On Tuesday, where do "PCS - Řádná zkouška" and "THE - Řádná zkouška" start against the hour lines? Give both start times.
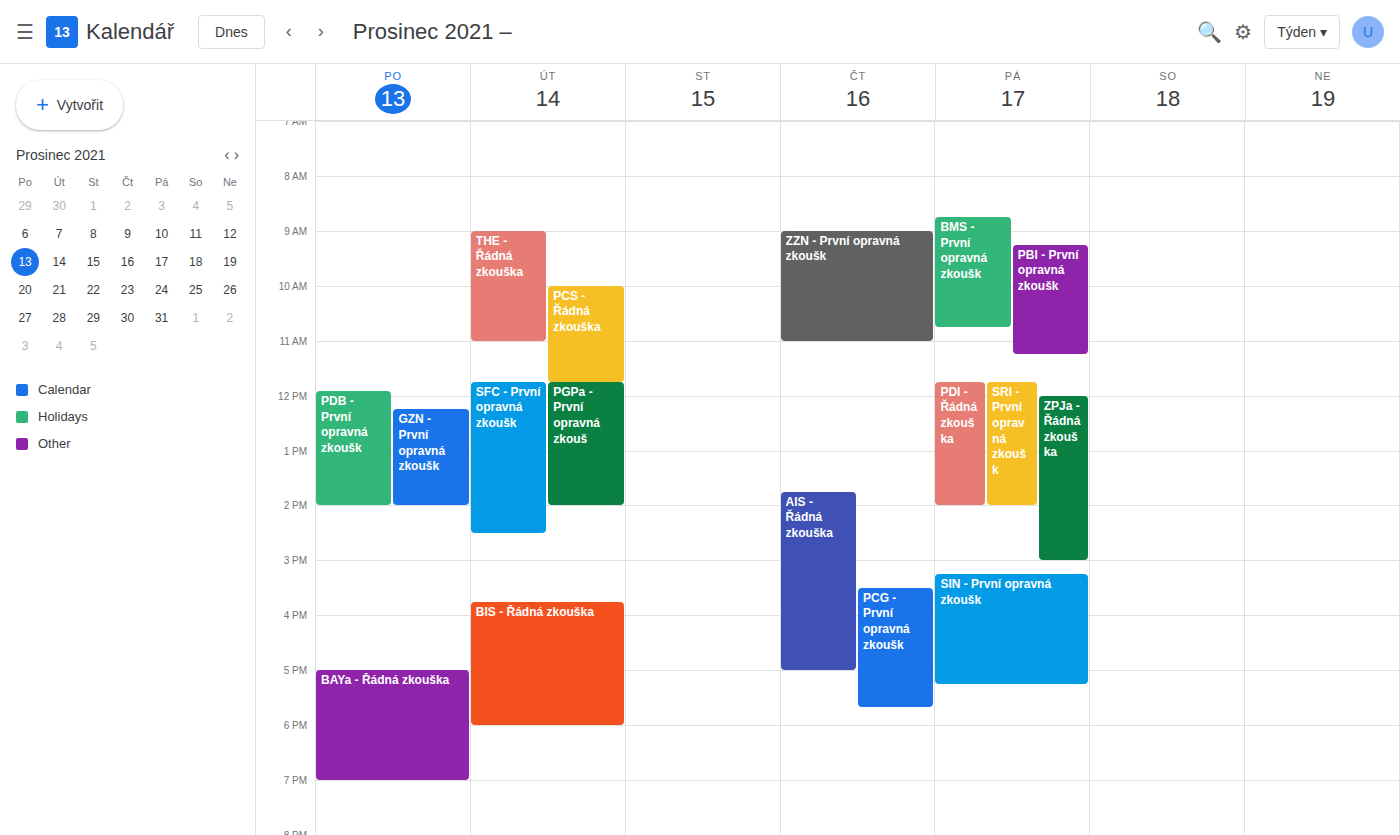
"PCS - Řádná zkouška": 10:00 AM, exactly on the 10 AM line. "THE - Řádná zkouška": 9:00 AM, exactly on the 9 AM line.